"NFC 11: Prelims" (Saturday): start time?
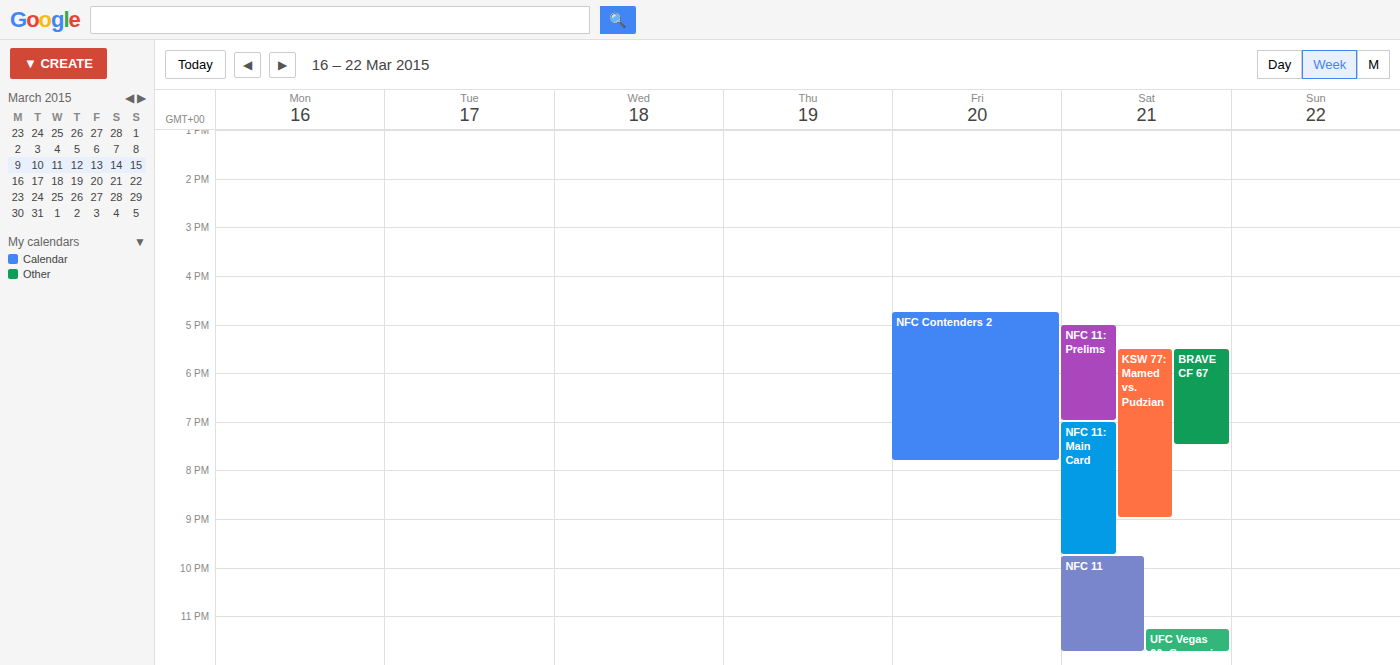
5:00 PM